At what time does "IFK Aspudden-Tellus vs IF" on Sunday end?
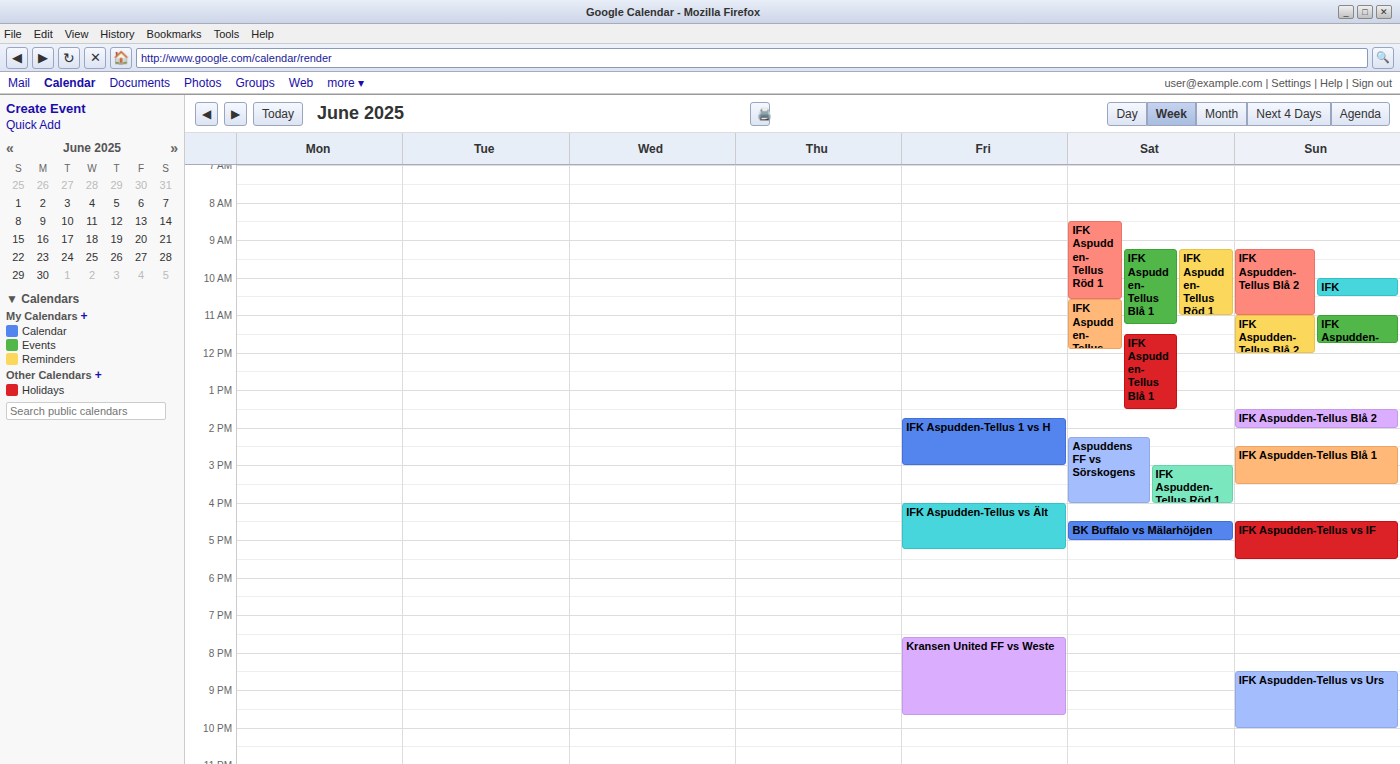
5:30 PM